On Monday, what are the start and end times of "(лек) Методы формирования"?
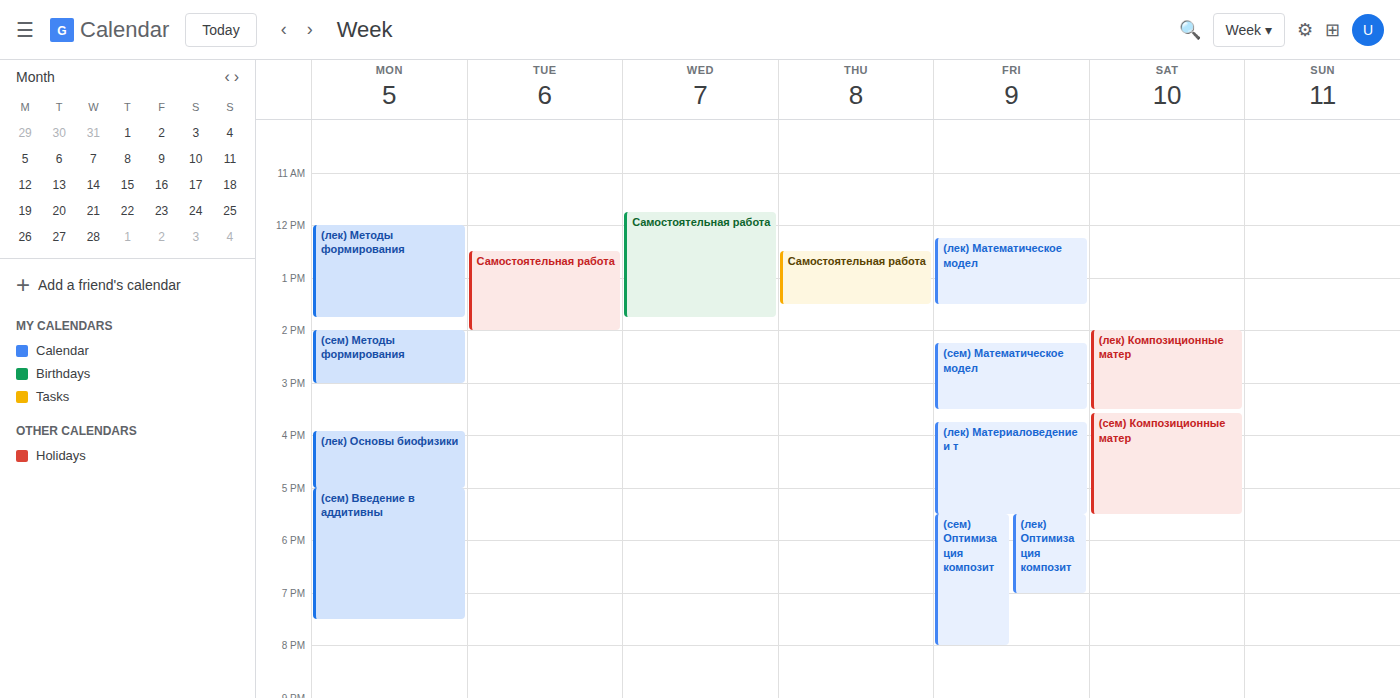
12:00 PM to 1:45 PM